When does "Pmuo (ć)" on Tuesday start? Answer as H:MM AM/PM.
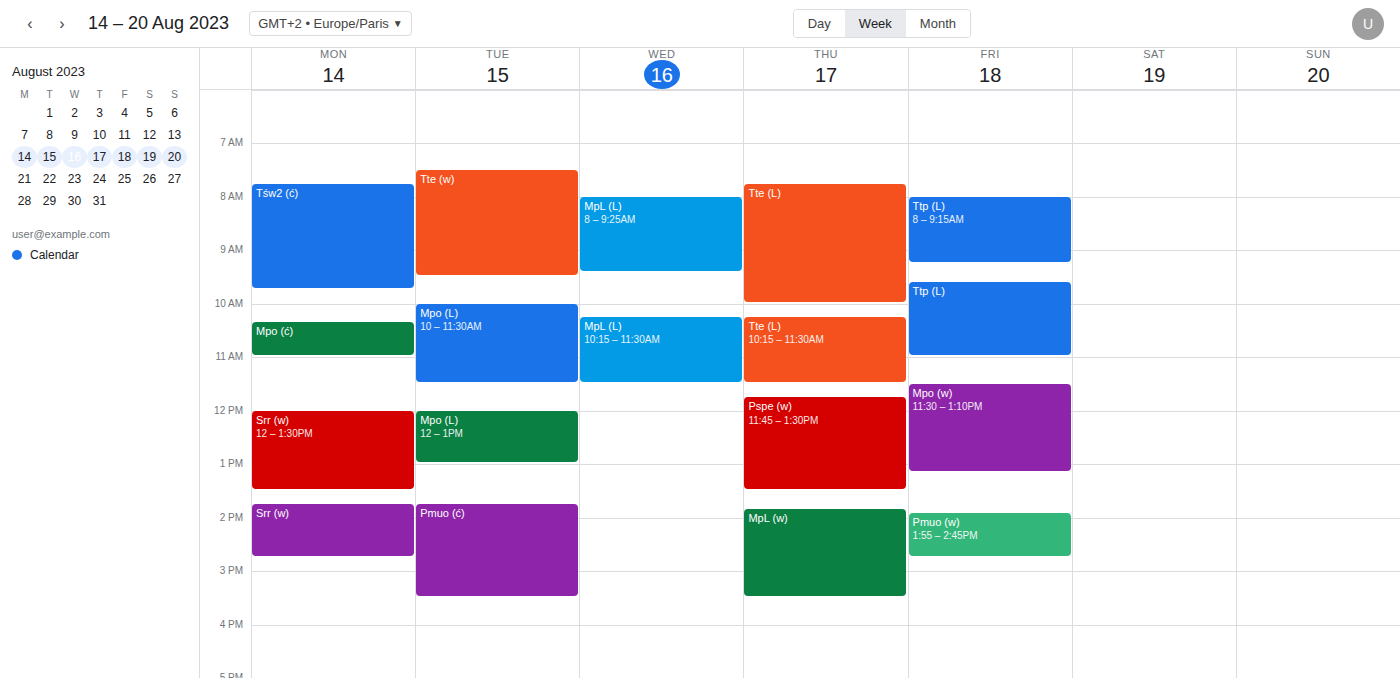
1:45 PM